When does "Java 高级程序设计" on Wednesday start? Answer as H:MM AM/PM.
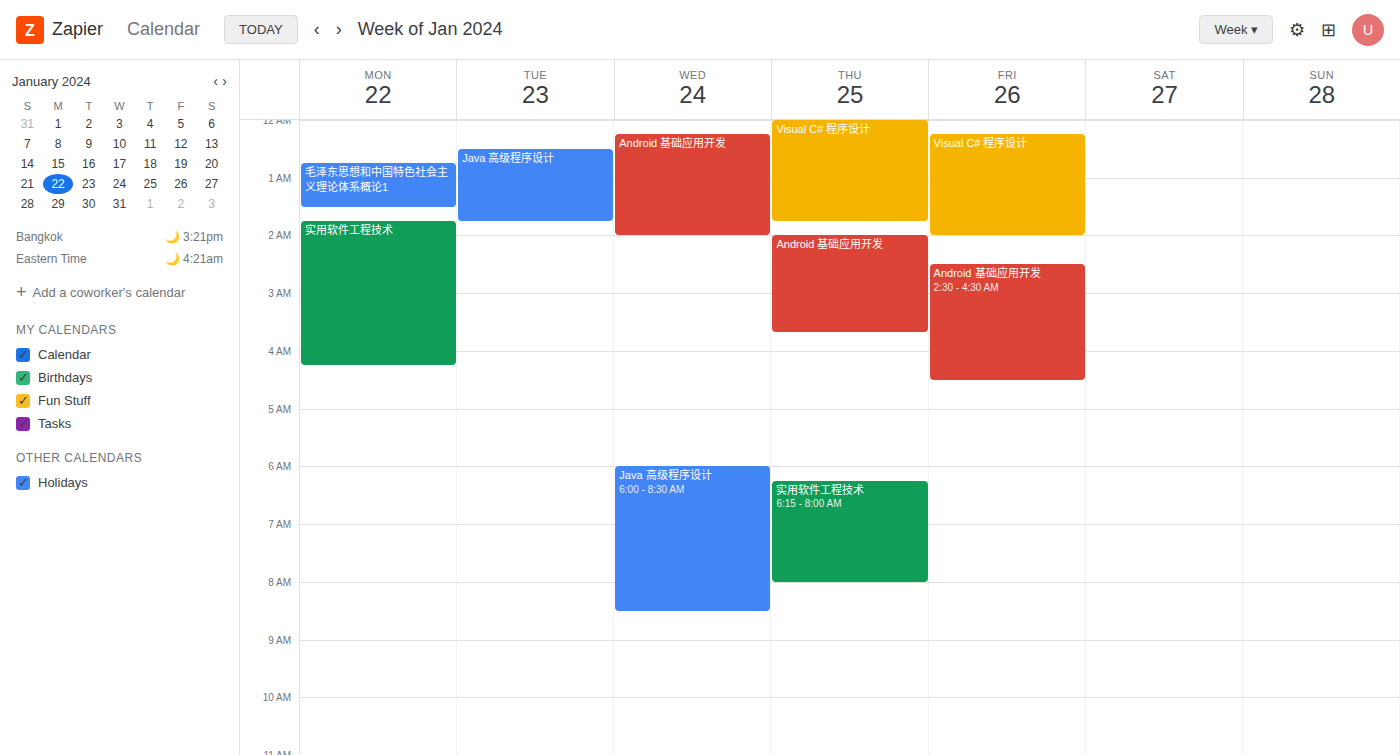
6:00 AM